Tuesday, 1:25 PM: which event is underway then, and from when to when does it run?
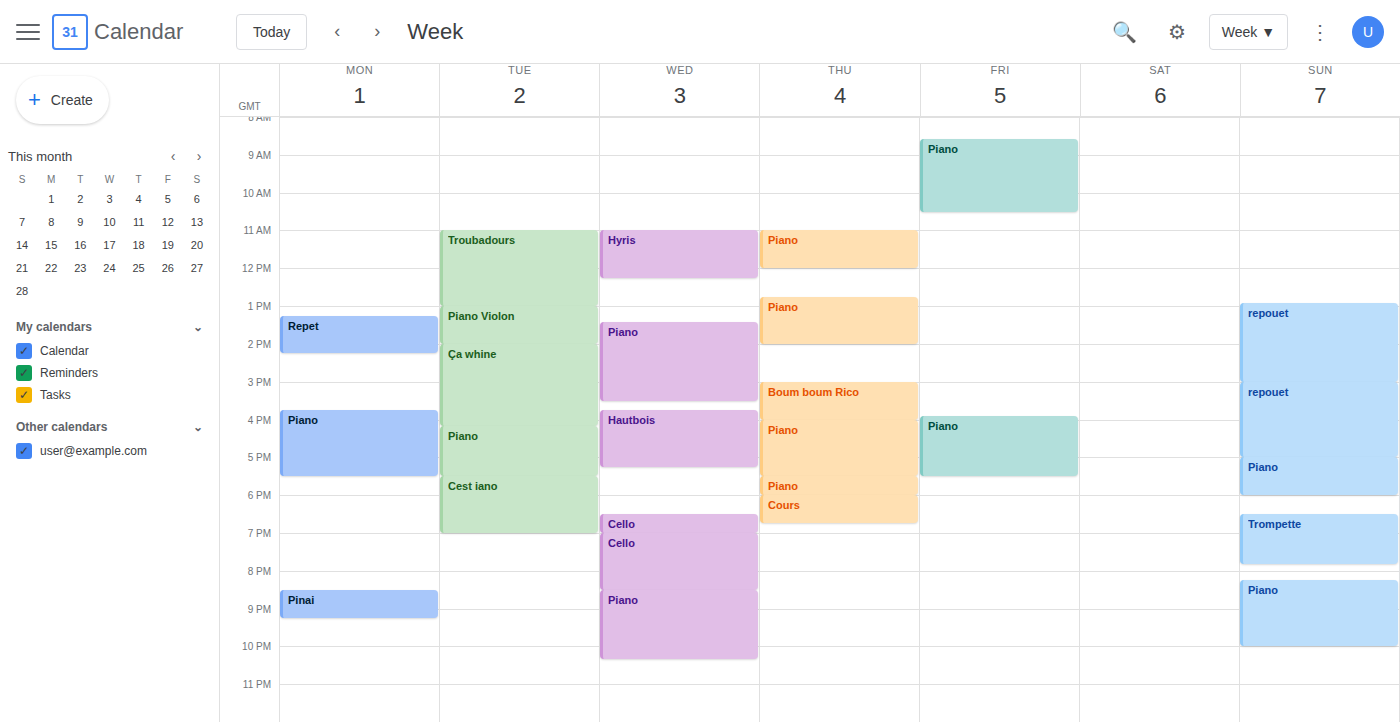
"Piano Violon", 1:00 PM to 2:00 PM